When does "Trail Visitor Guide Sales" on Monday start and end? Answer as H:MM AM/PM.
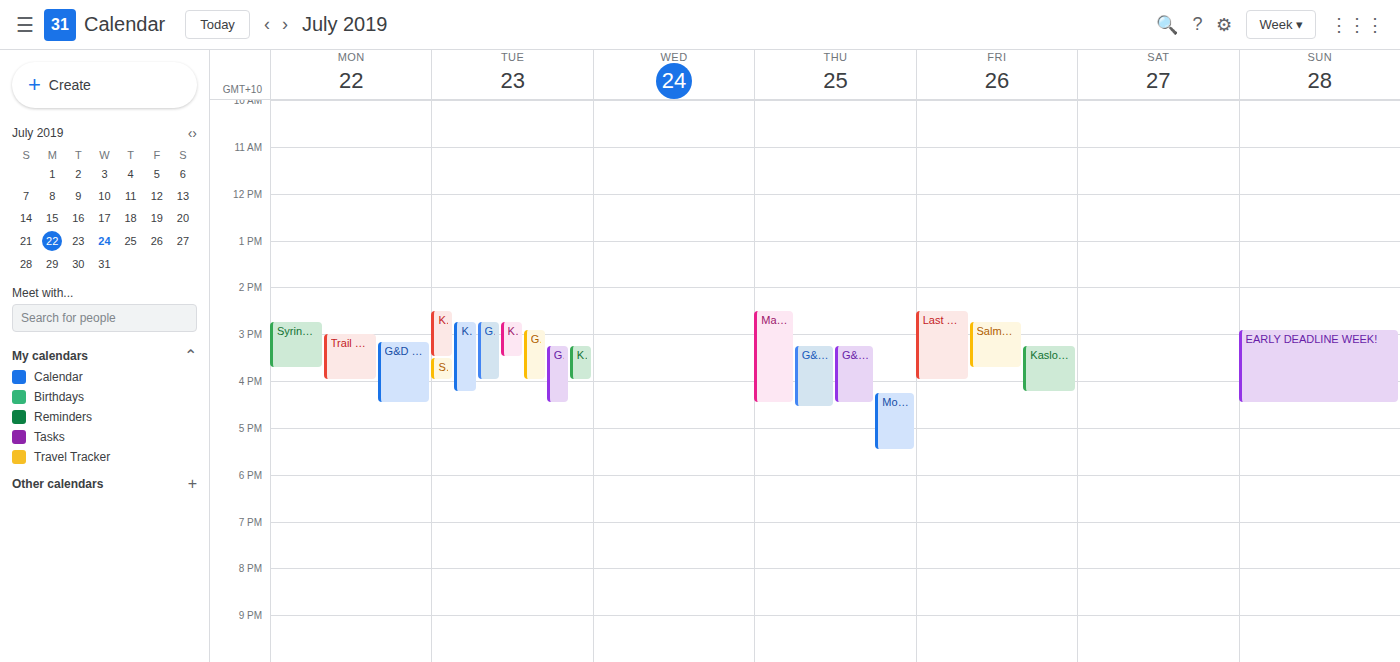
3:00 PM to 4:00 PM